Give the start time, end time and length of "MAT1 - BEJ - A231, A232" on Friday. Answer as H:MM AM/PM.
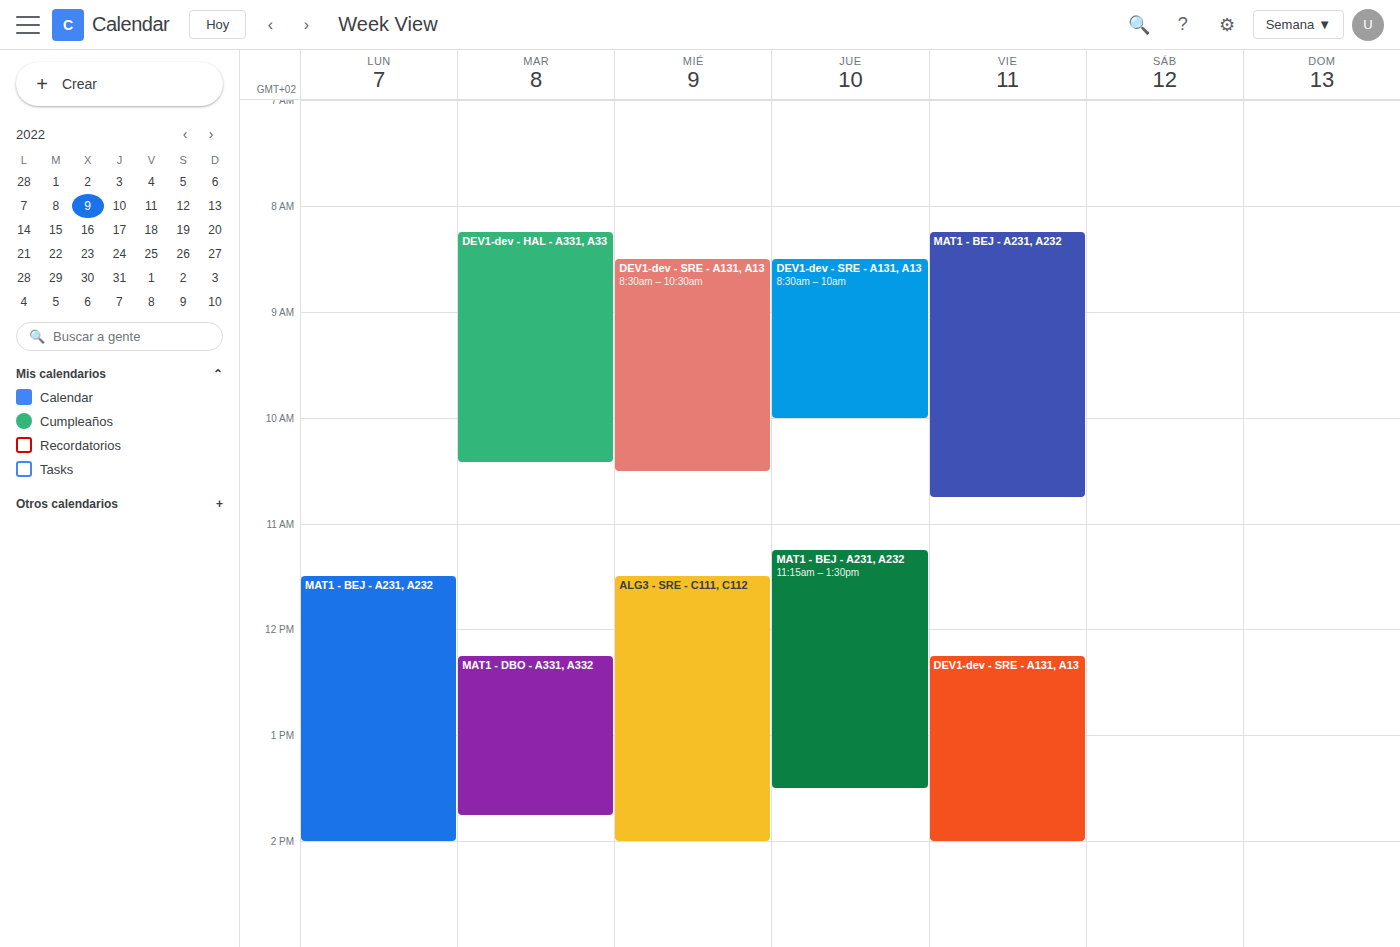
8:15 AM to 10:45 AM, 2 hours 30 minutes